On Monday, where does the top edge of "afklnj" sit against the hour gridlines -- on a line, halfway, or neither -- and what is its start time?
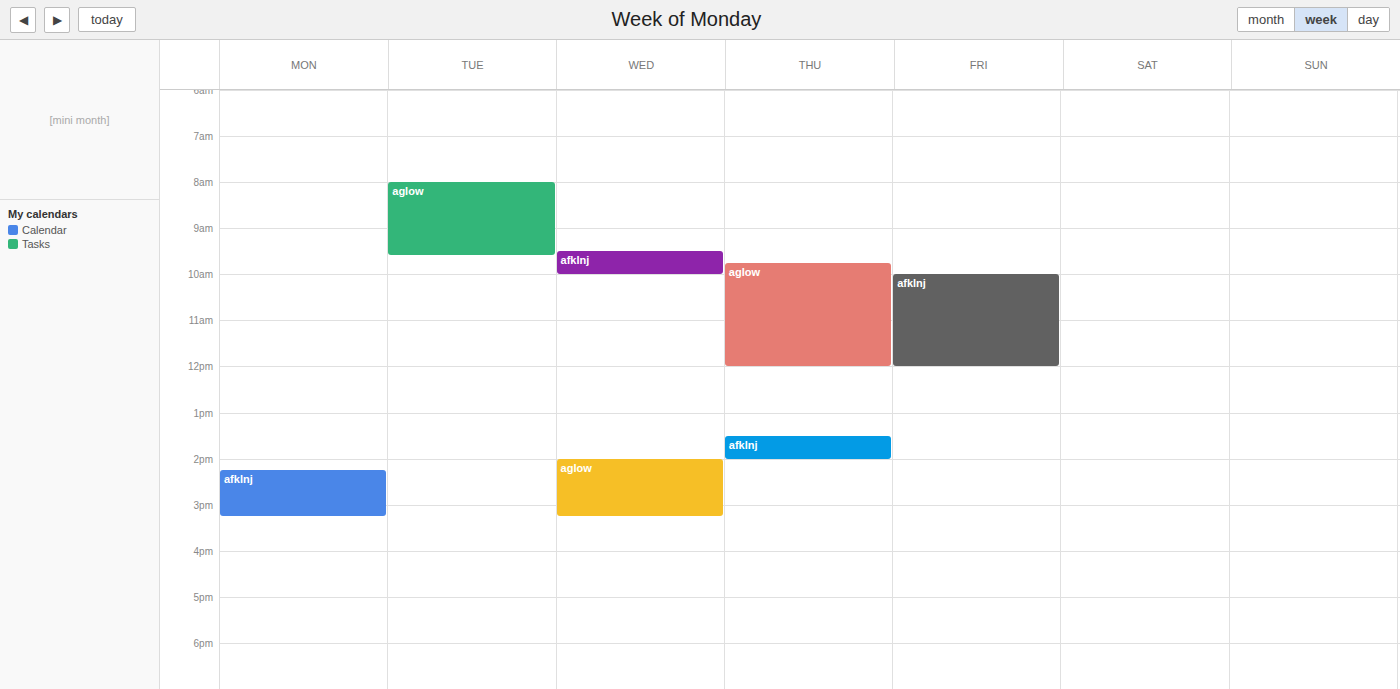
2:15 PM -- neither: a quarter of the way from the 2 PM line to the 3 PM line.